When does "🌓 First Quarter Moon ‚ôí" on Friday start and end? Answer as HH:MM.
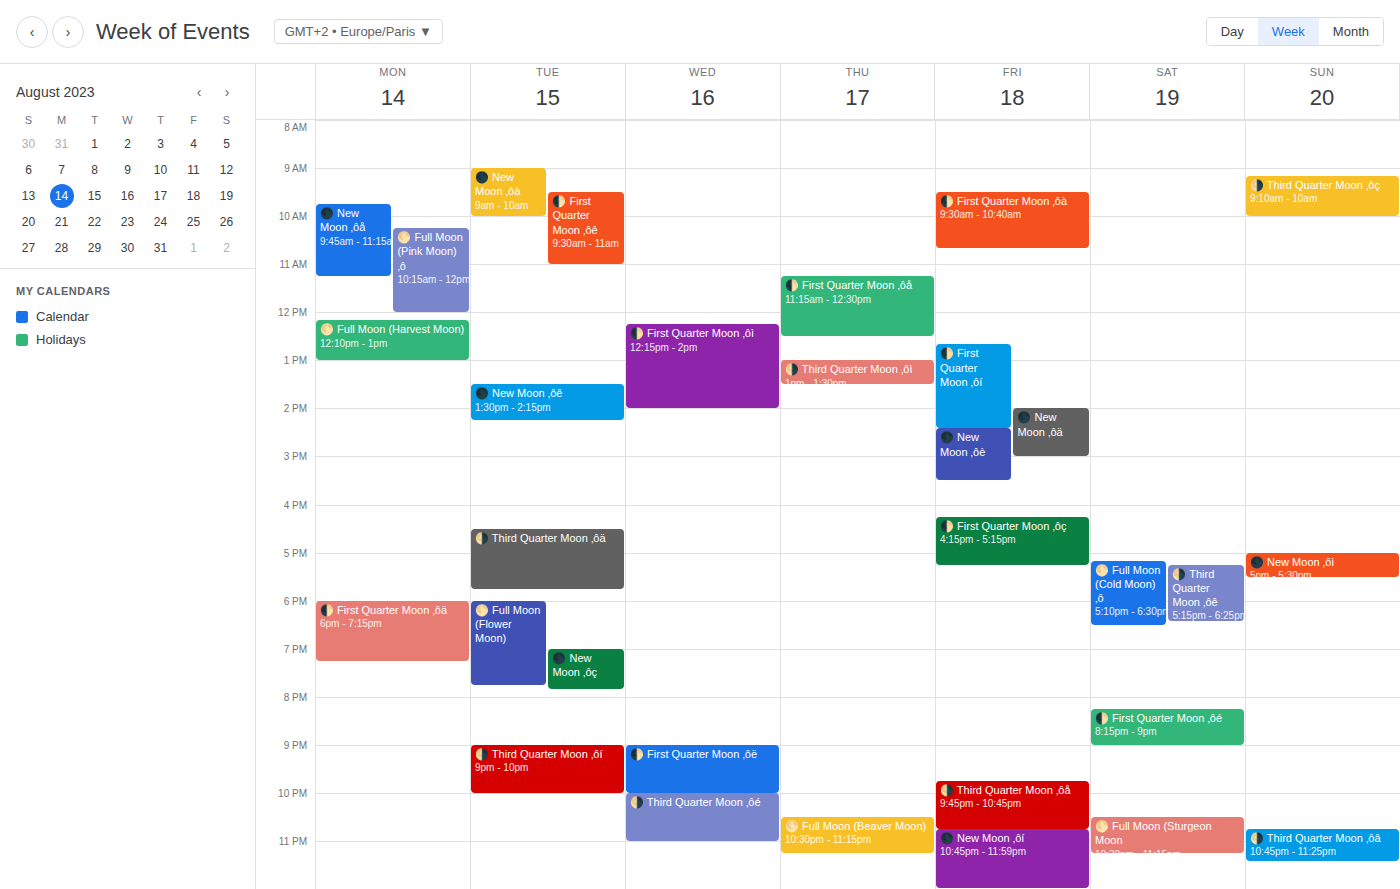
12:40 to 14:25